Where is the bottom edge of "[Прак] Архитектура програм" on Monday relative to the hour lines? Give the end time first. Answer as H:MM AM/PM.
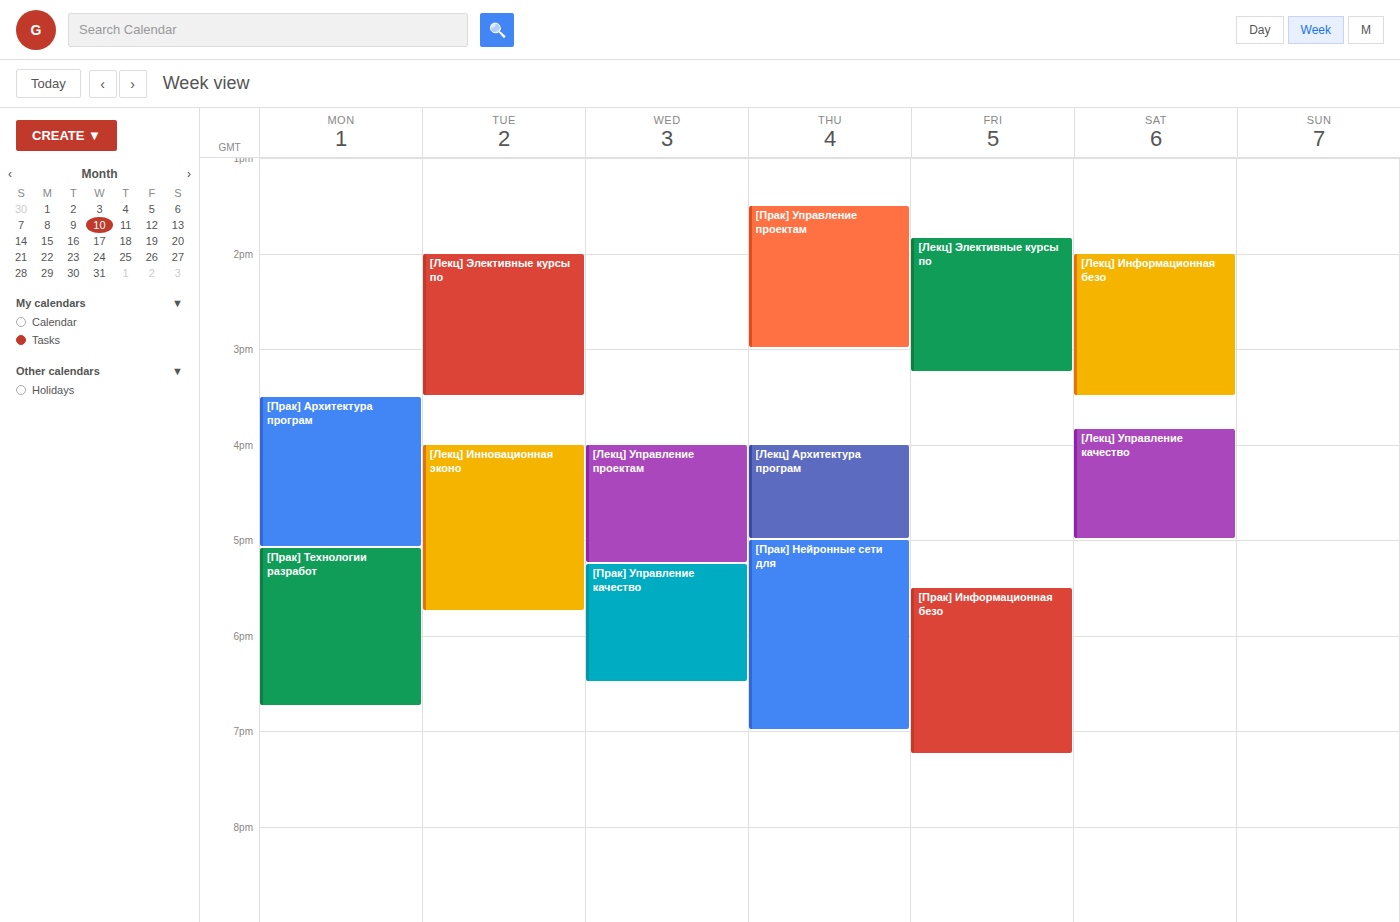
5:05 PM -- neither: 5 minutes below the 5 PM line and 55 minutes above the 6 PM line.